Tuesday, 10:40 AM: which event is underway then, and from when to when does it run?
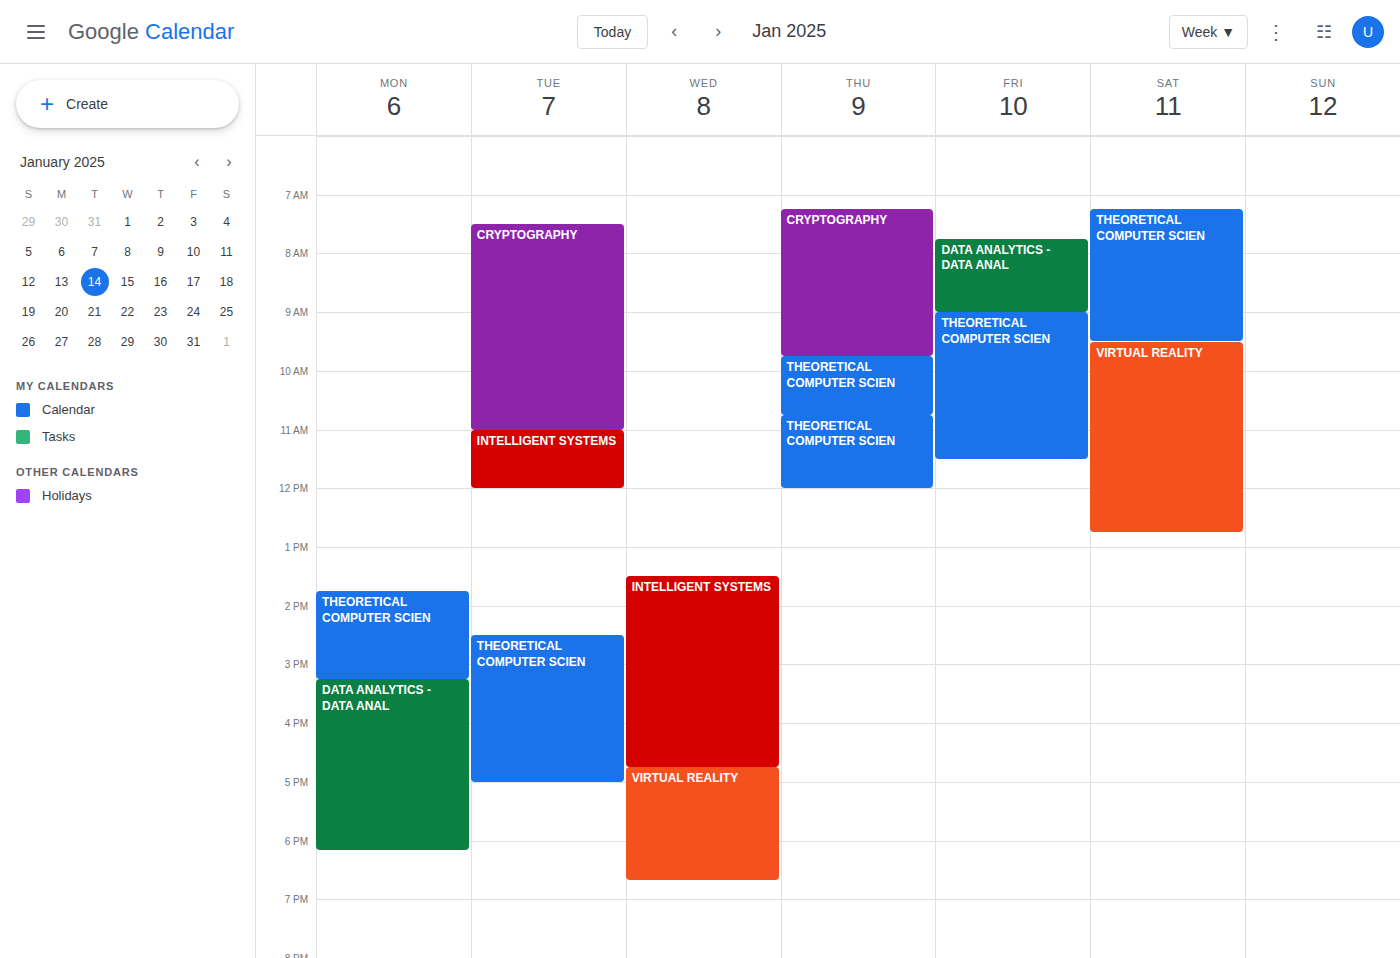
"CRYPTOGRAPHY", 7:30 AM to 11:00 AM